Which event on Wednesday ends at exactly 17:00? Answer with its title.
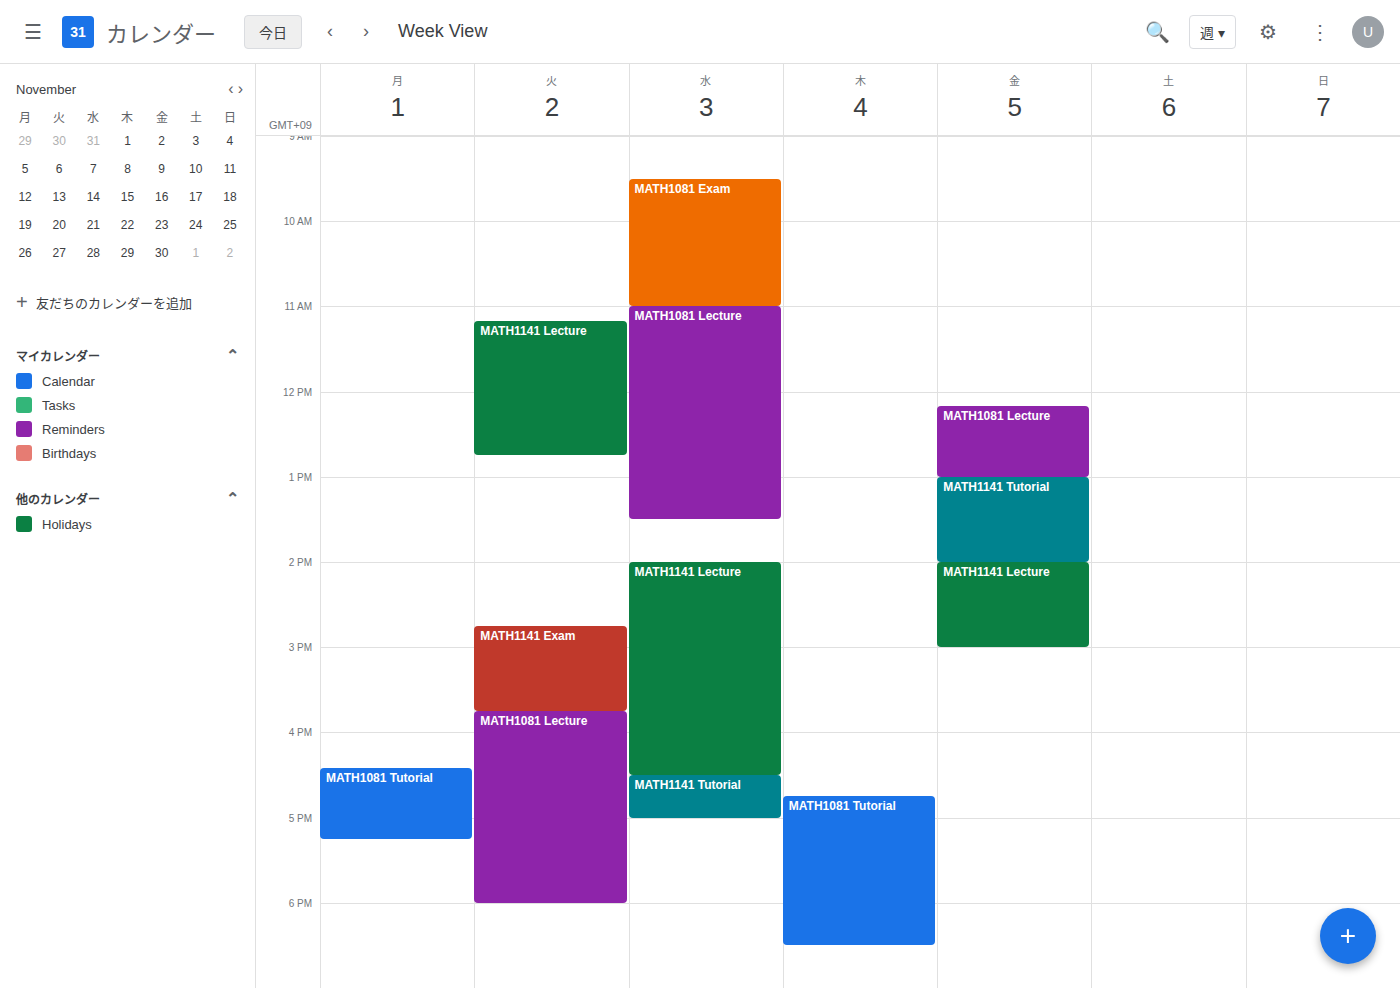
"MATH1141 Tutorial"